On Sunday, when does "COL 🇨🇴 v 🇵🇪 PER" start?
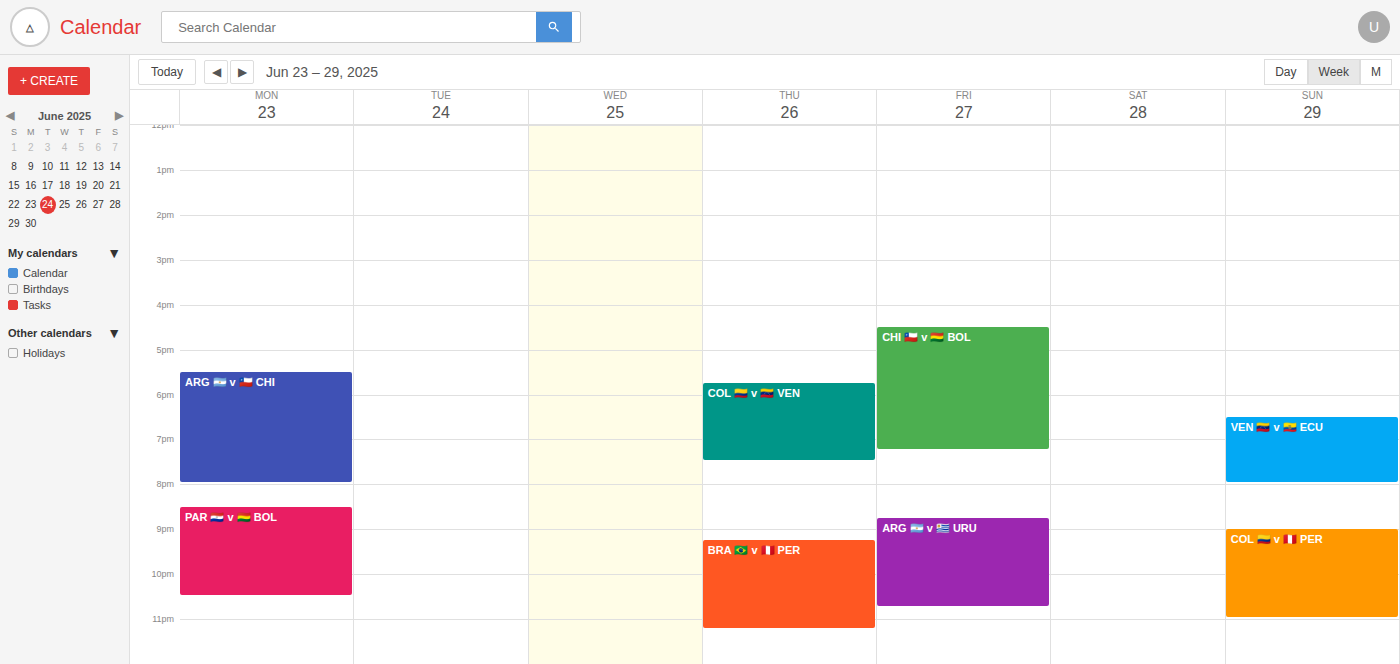
9:00 PM